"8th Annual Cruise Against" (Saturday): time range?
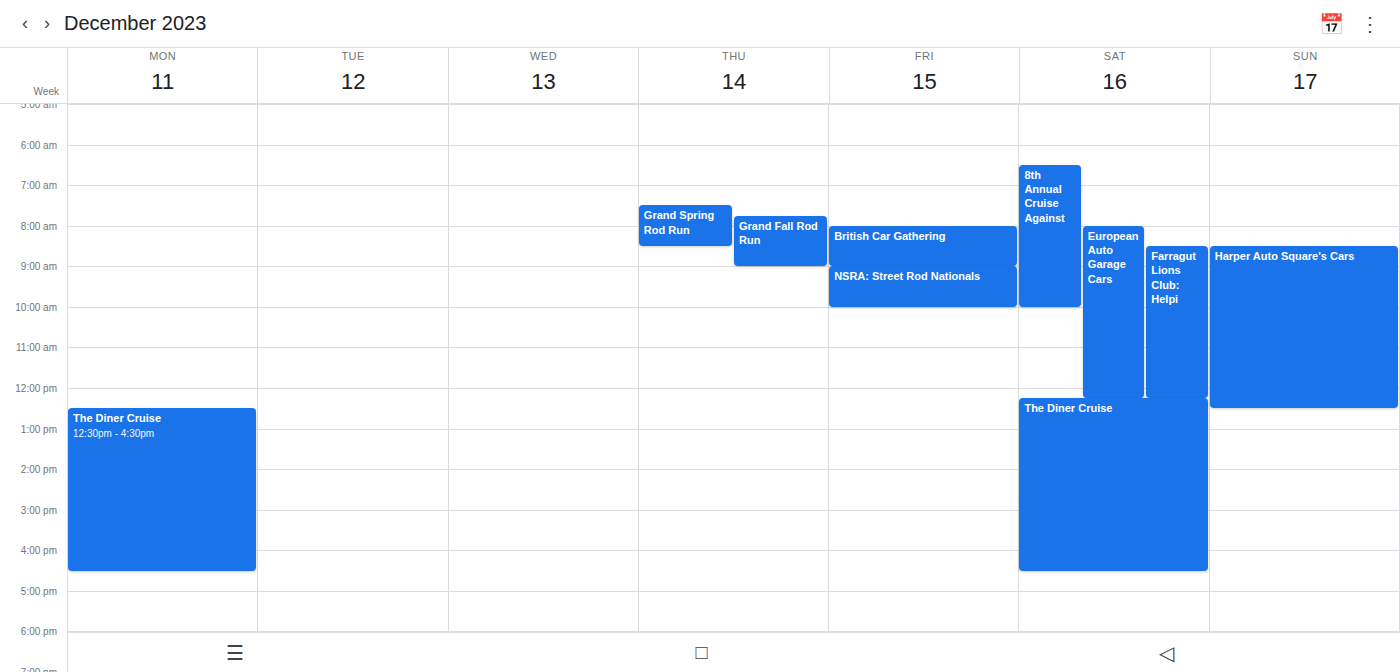
6:30 AM to 10:00 AM